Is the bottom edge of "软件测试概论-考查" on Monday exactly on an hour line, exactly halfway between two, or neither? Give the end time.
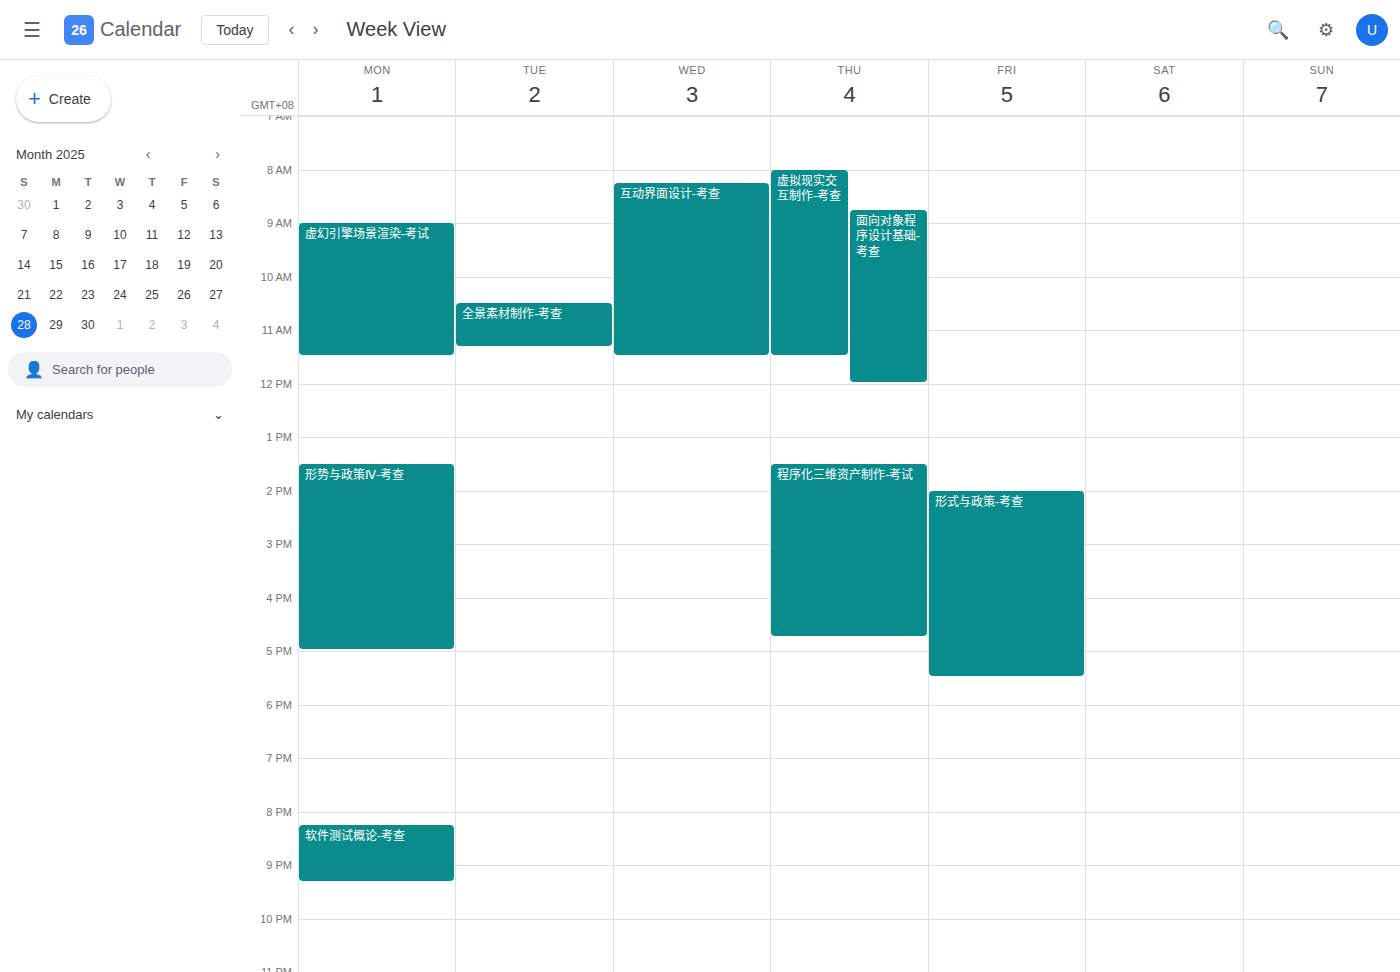
21:20 -- neither: 20 minutes below the 21:00 line and 40 minutes above the 22:00 line.